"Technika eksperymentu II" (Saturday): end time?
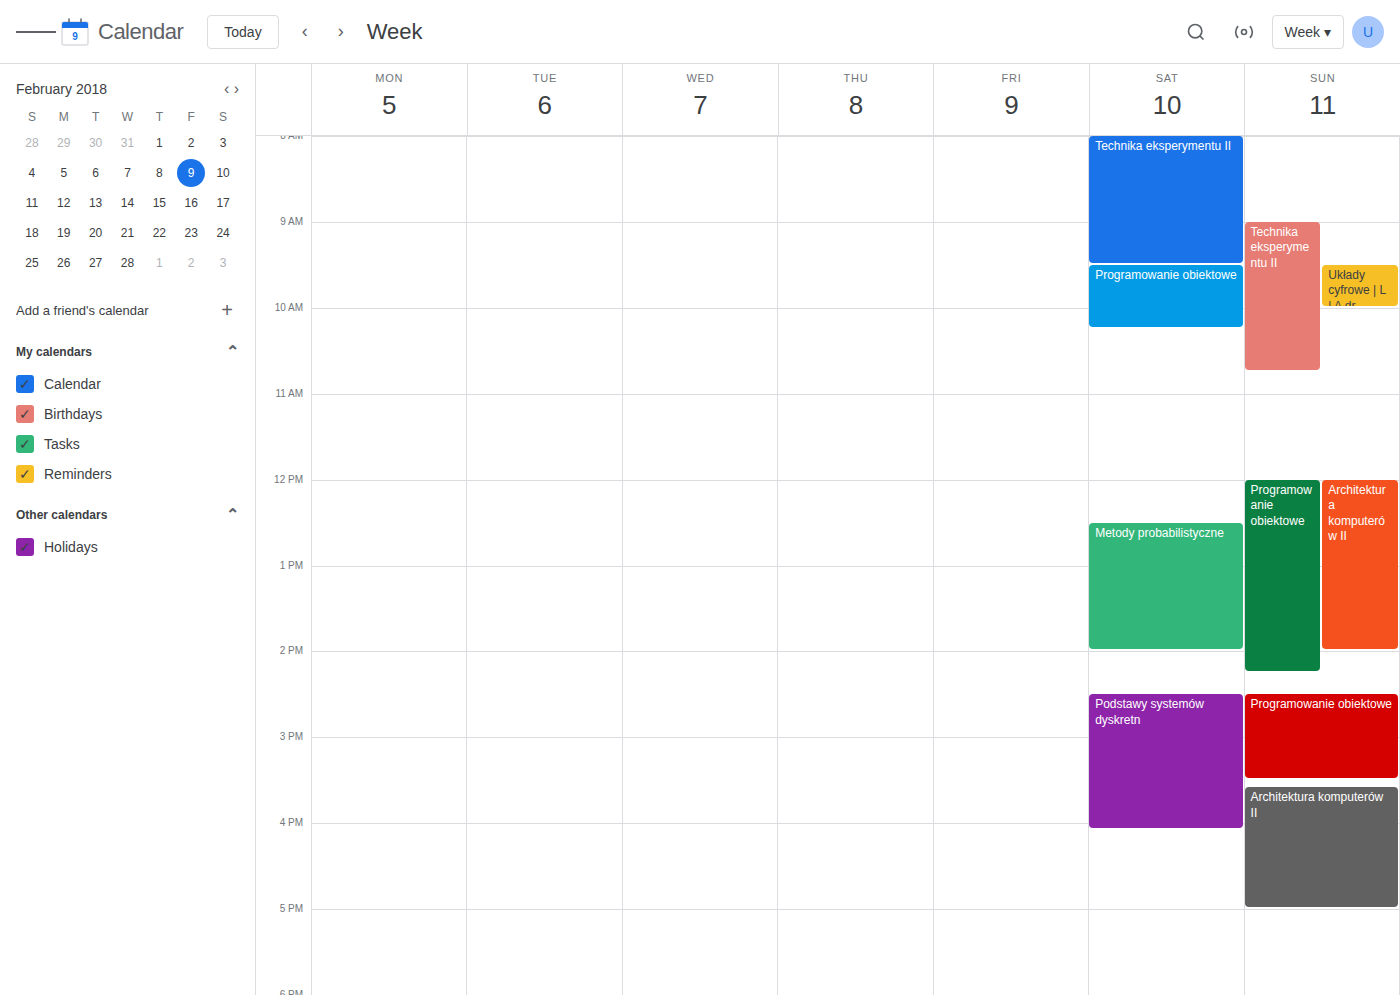
9:30 AM